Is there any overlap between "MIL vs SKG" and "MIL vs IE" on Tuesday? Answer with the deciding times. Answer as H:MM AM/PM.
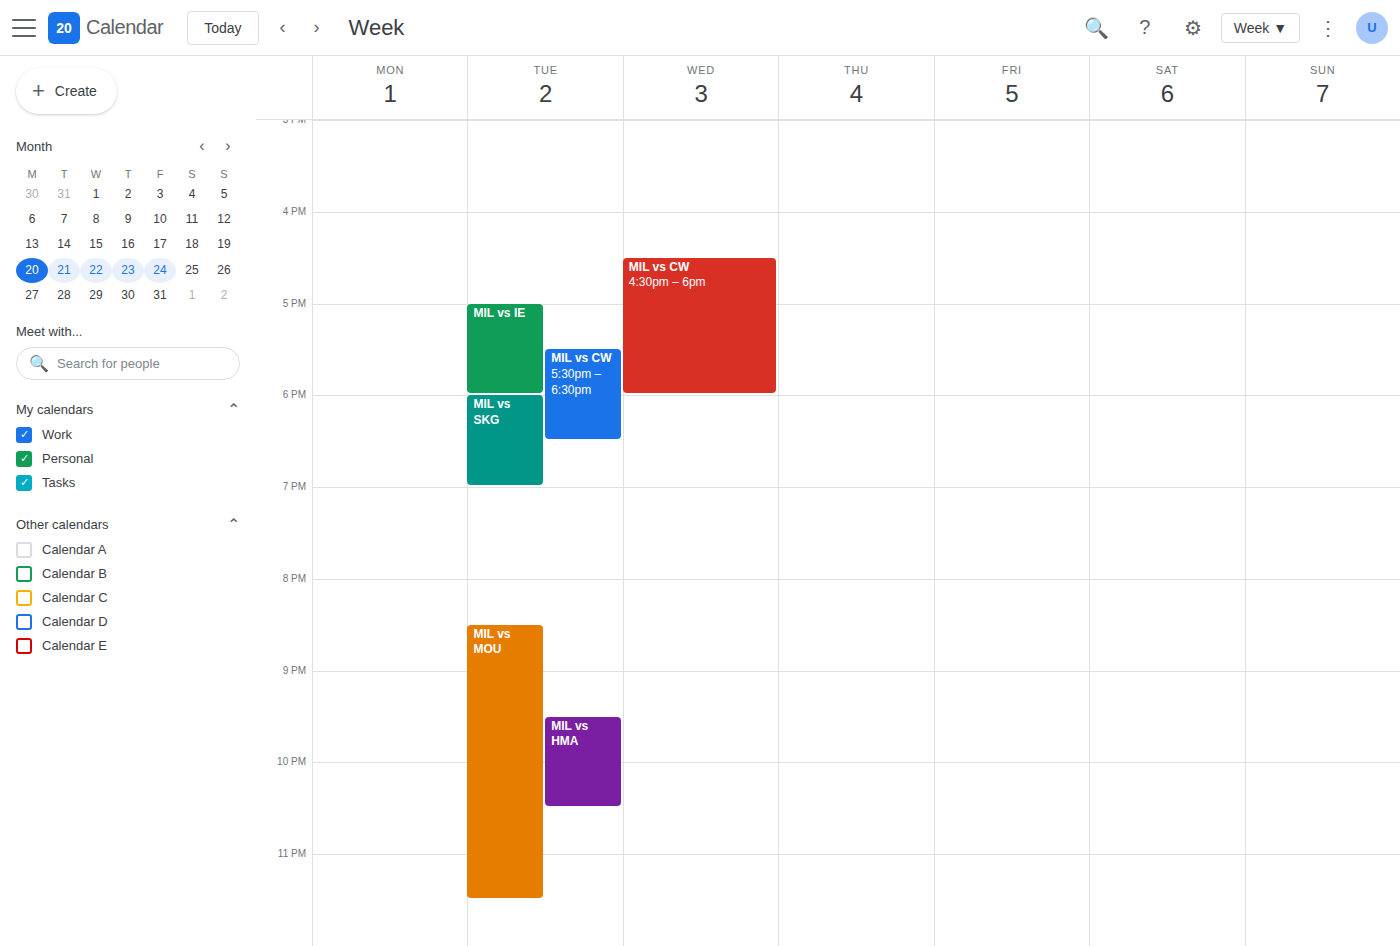
"MIL vs IE" ends at 6:00 PM, exactly when "MIL vs SKG" starts -- they touch but do not overlap.